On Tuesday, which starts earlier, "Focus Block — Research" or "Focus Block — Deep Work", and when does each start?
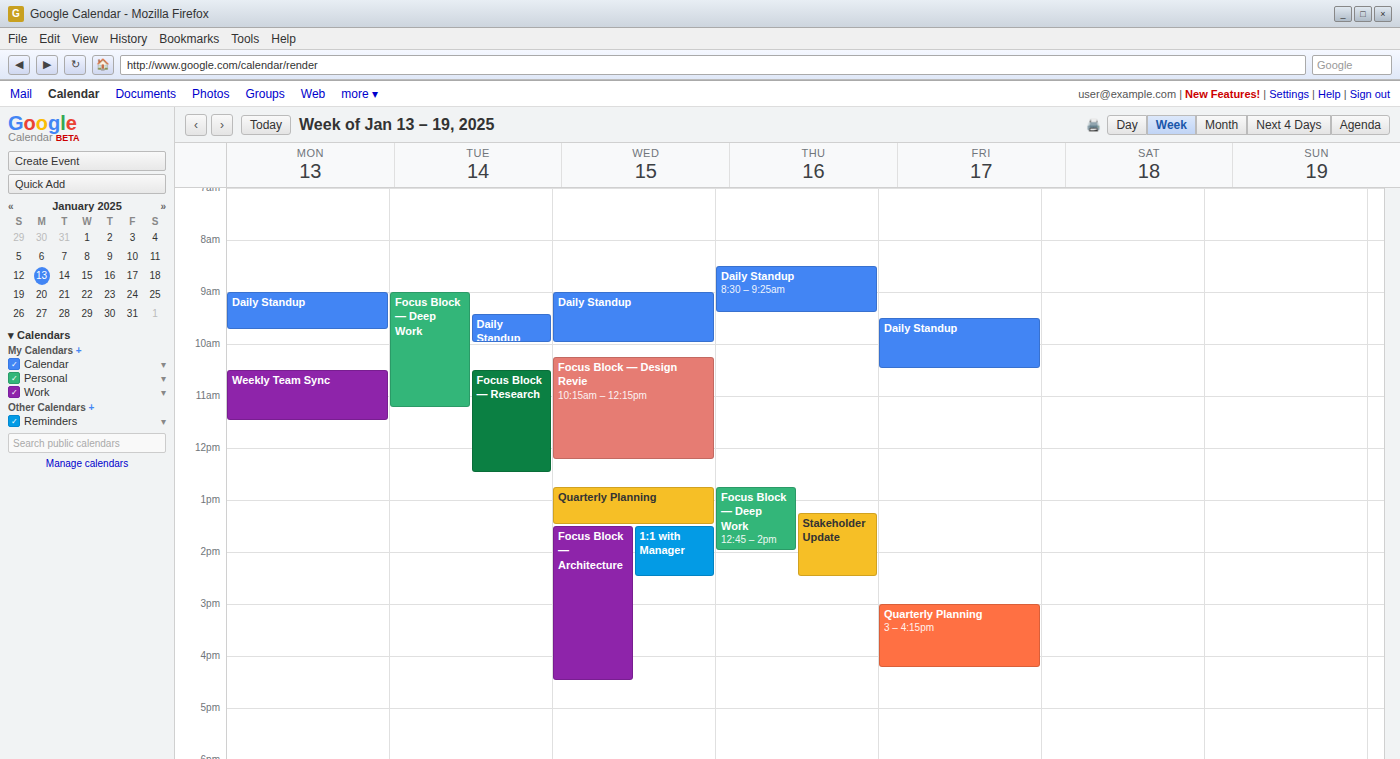
"Focus Block — Deep Work" 9:00 AM; "Focus Block — Research" 10:30 AM.